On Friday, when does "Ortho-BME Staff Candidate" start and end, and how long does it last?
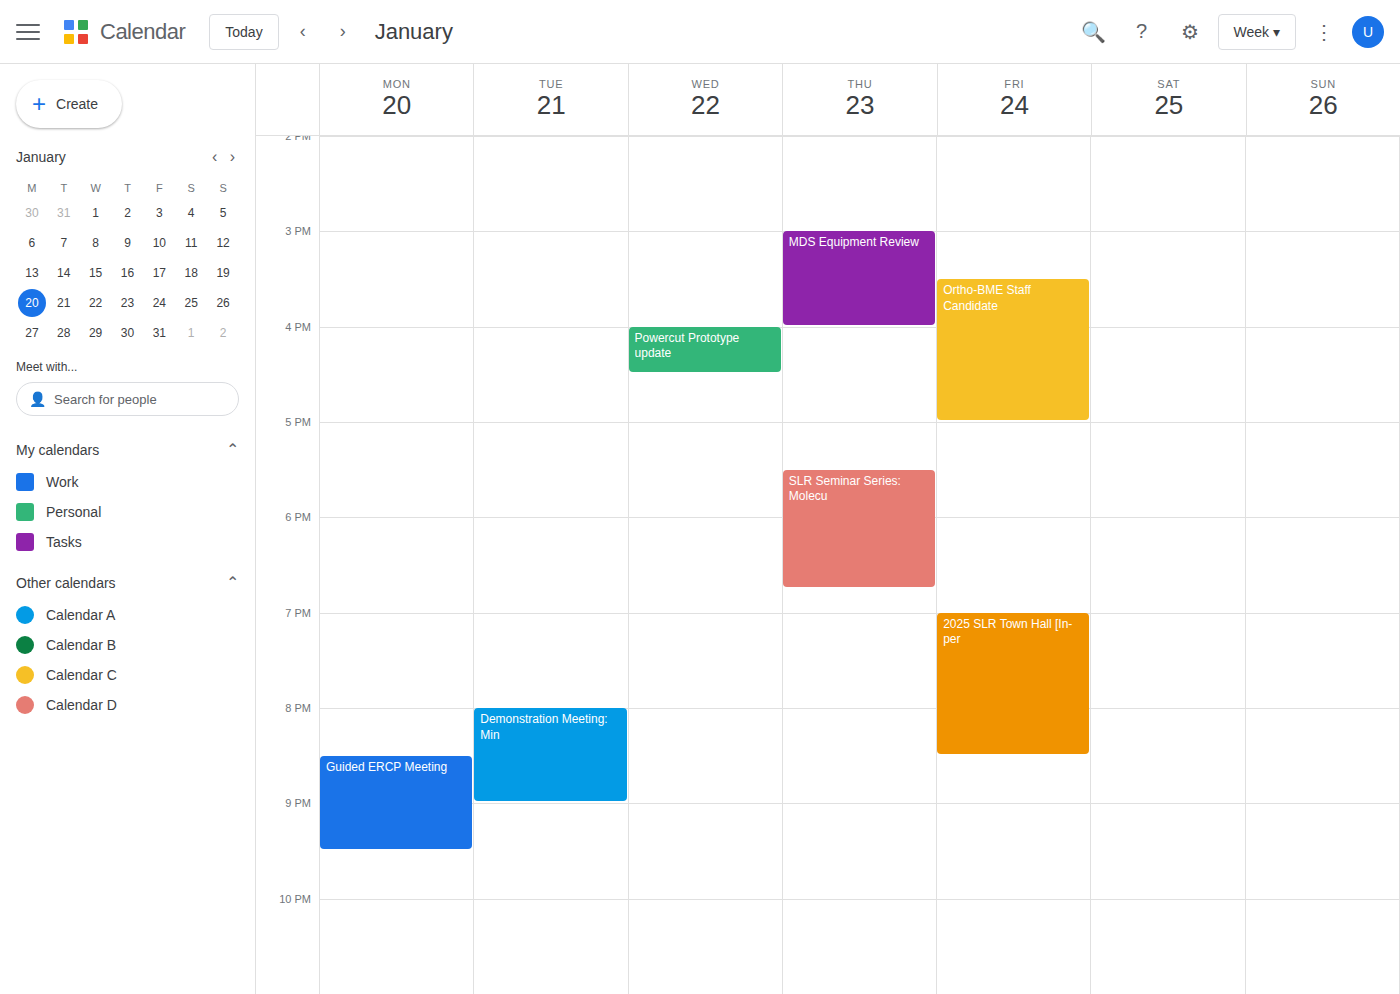
3:30 PM to 5:00 PM, 1 hour 30 minutes